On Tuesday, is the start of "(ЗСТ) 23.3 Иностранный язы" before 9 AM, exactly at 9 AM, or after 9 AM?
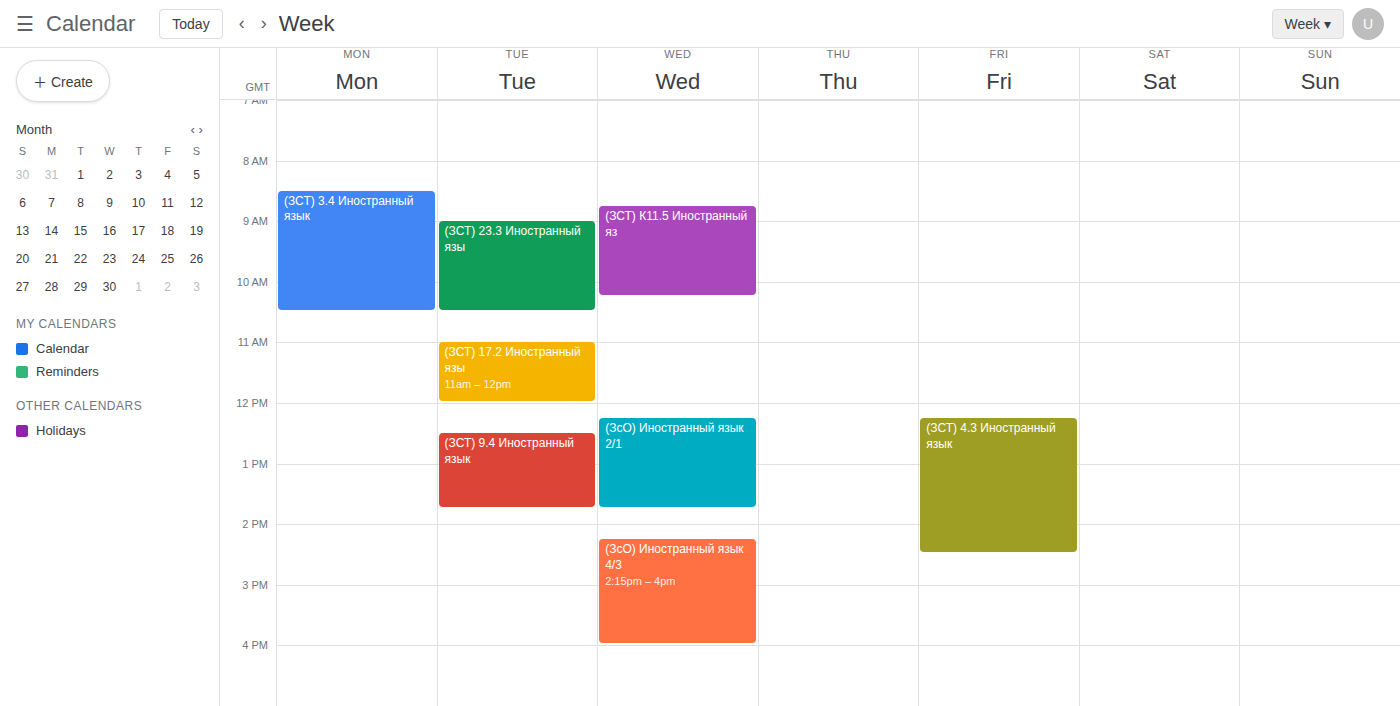
9:00 AM -- exactly at 9 AM, on the 9 AM line.